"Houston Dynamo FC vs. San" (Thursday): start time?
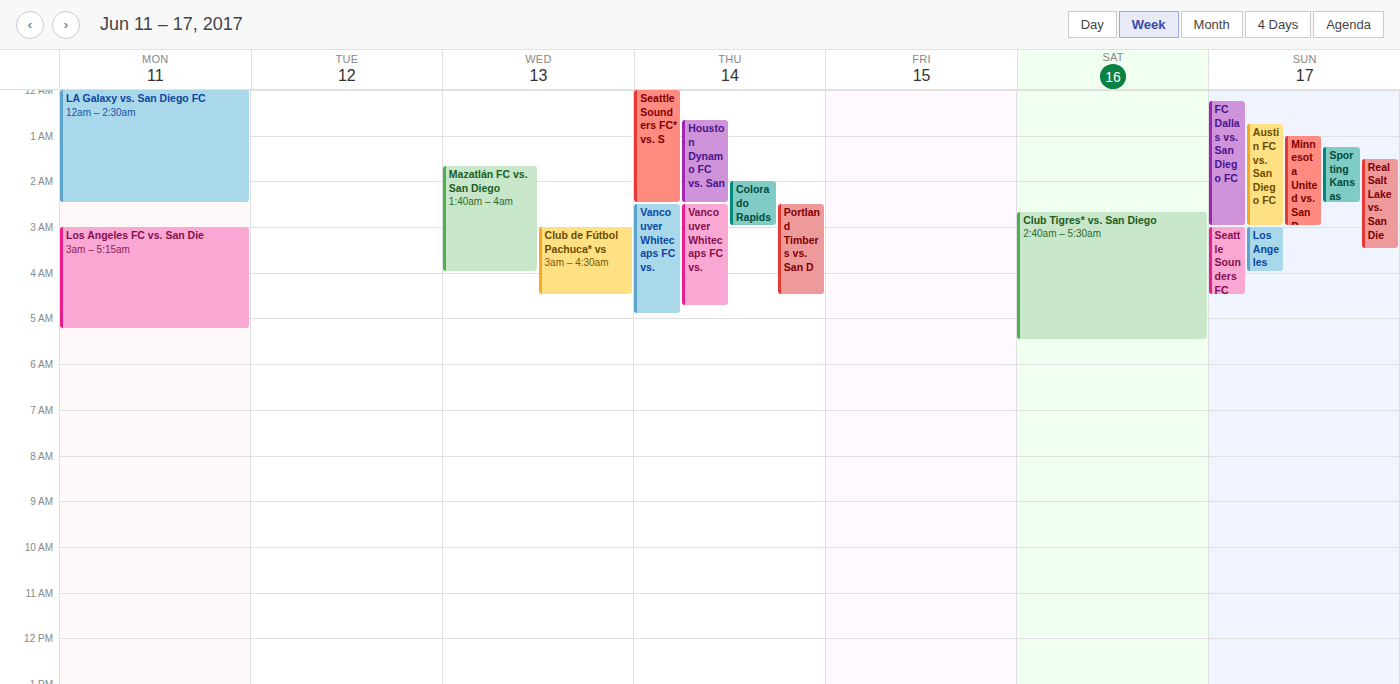
12:40 AM